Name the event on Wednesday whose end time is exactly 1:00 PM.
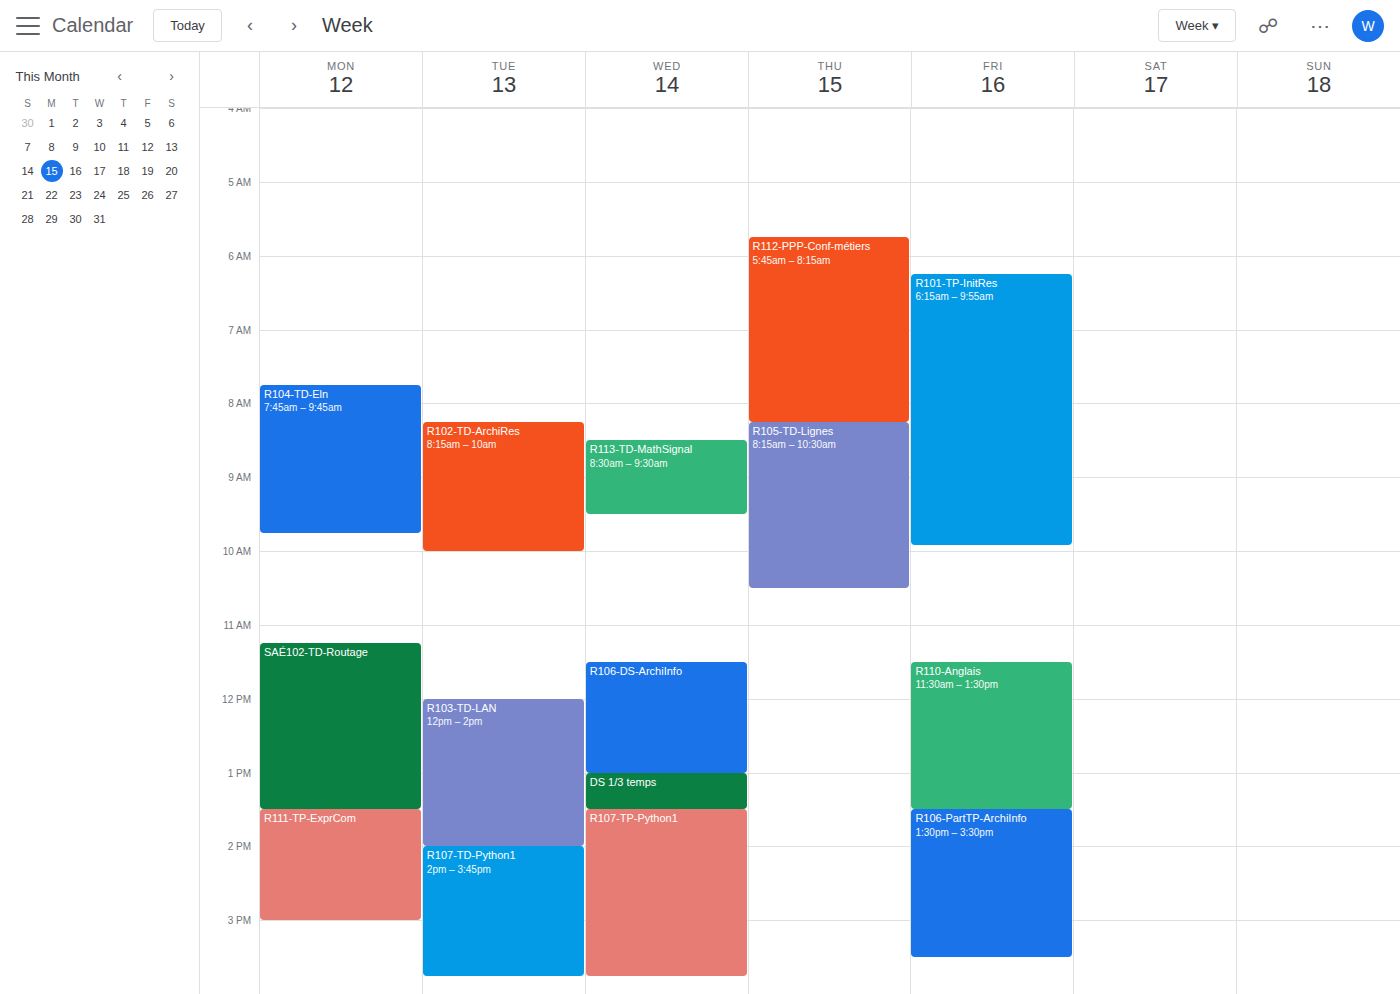
"R106-DS-ArchiInfo"